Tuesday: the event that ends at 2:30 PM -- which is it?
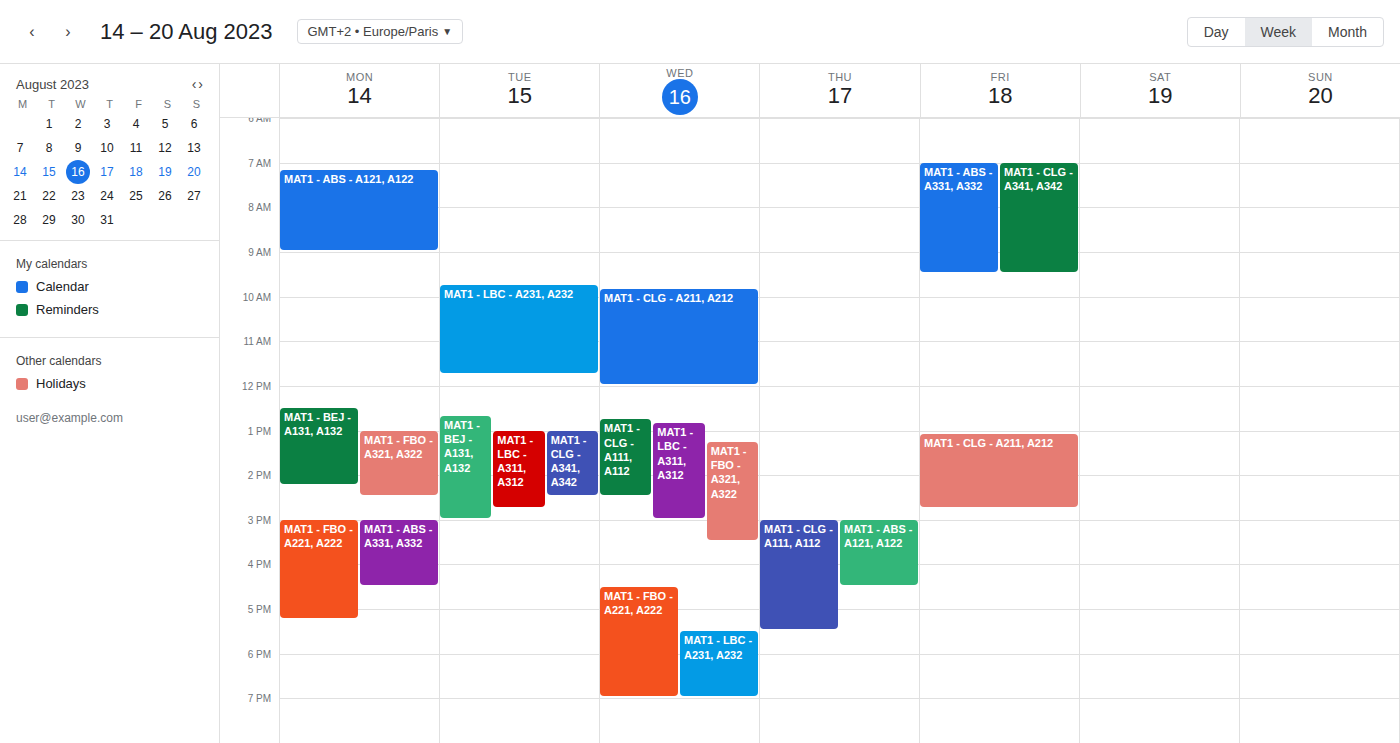
"MAT1 - CLG - A341, A342"